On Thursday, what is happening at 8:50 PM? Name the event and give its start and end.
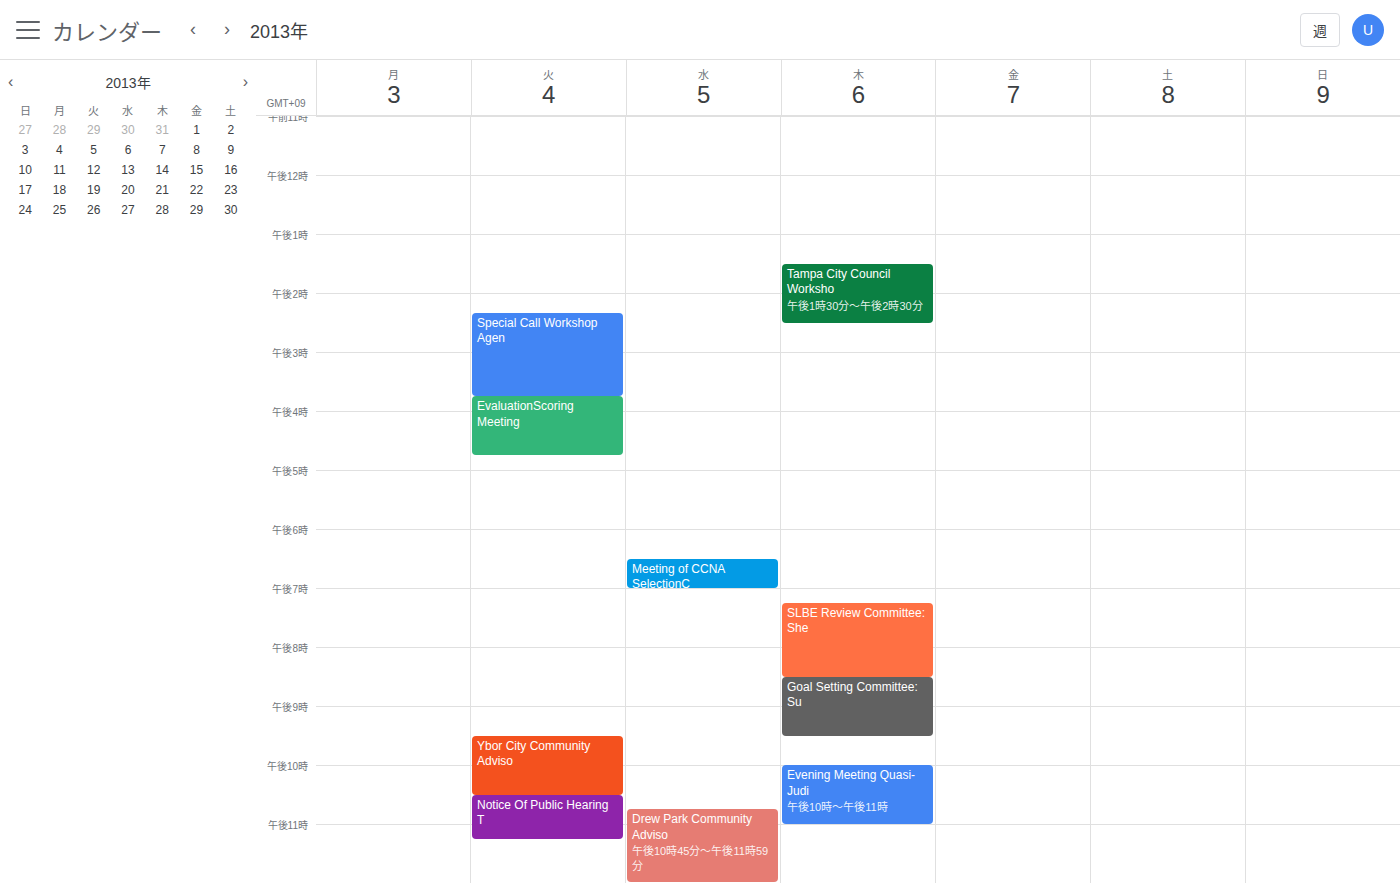
"Goal Setting Committee: Su", 8:30 PM to 9:30 PM